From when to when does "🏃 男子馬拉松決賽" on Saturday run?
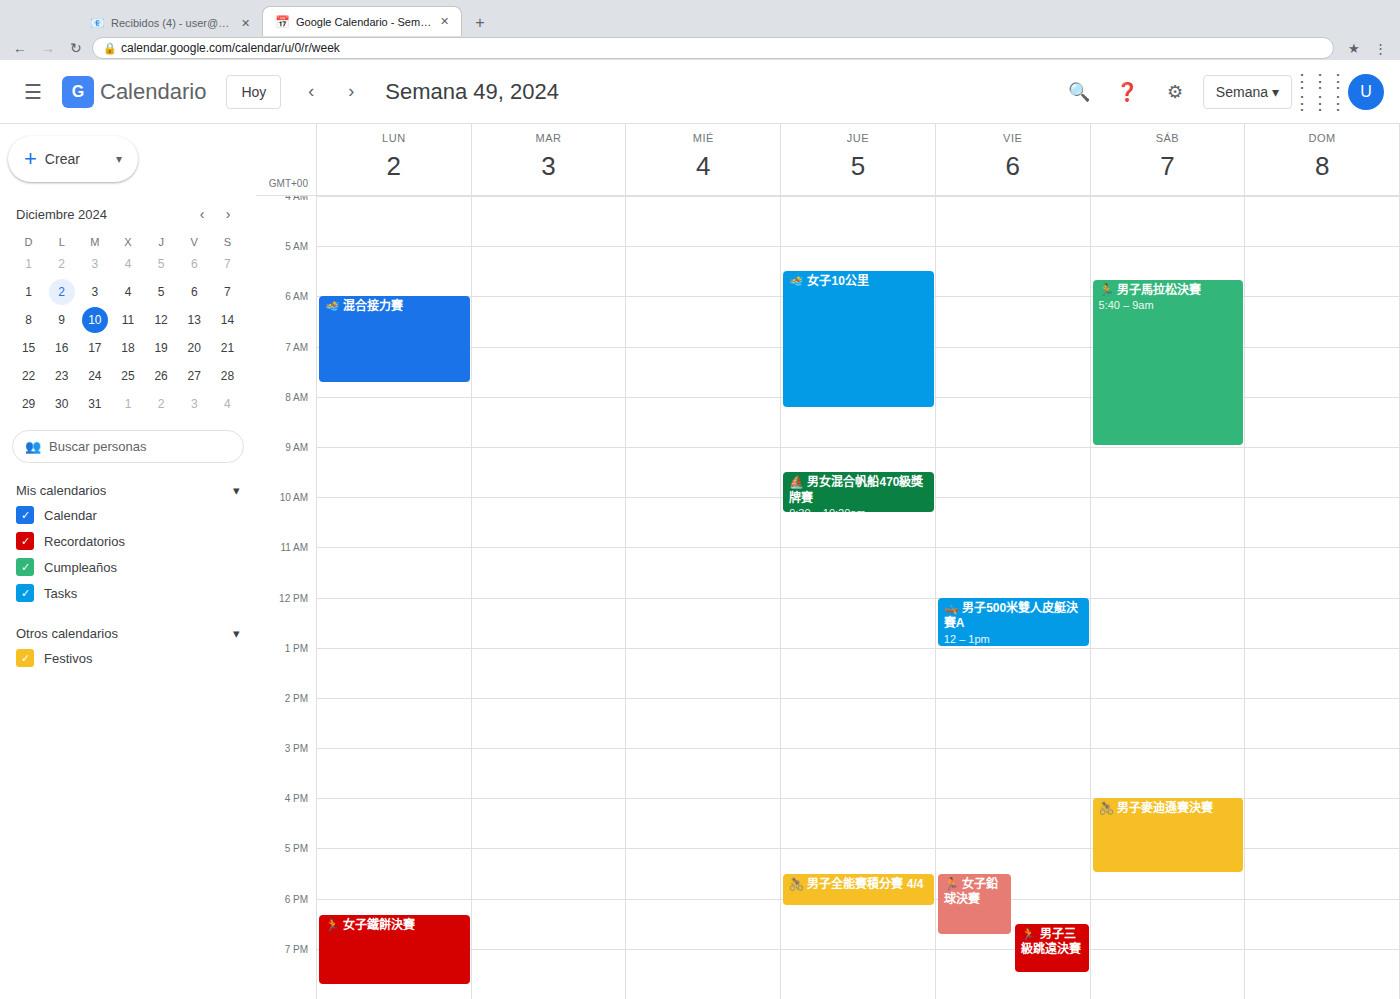
5:40 AM to 9:00 AM